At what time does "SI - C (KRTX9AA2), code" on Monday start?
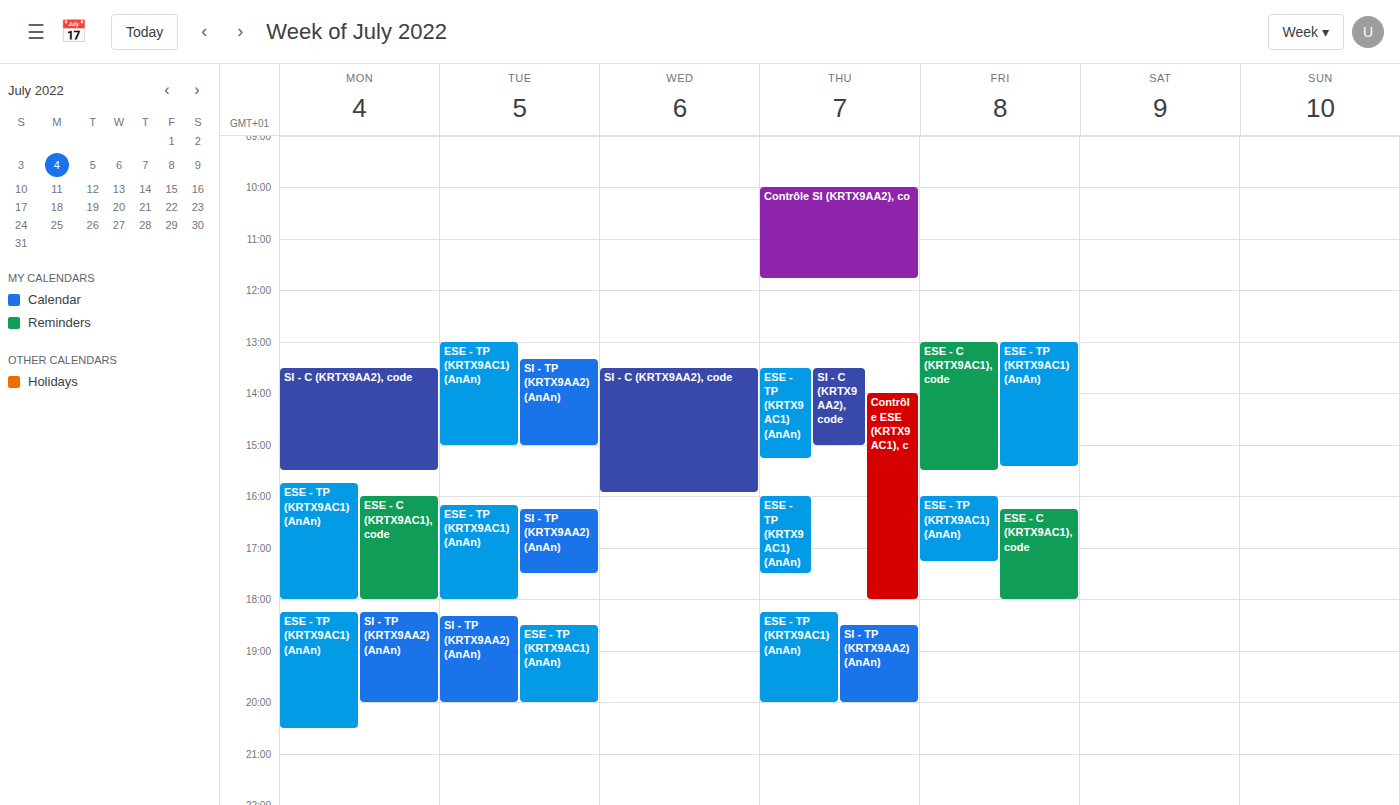
1:30 PM